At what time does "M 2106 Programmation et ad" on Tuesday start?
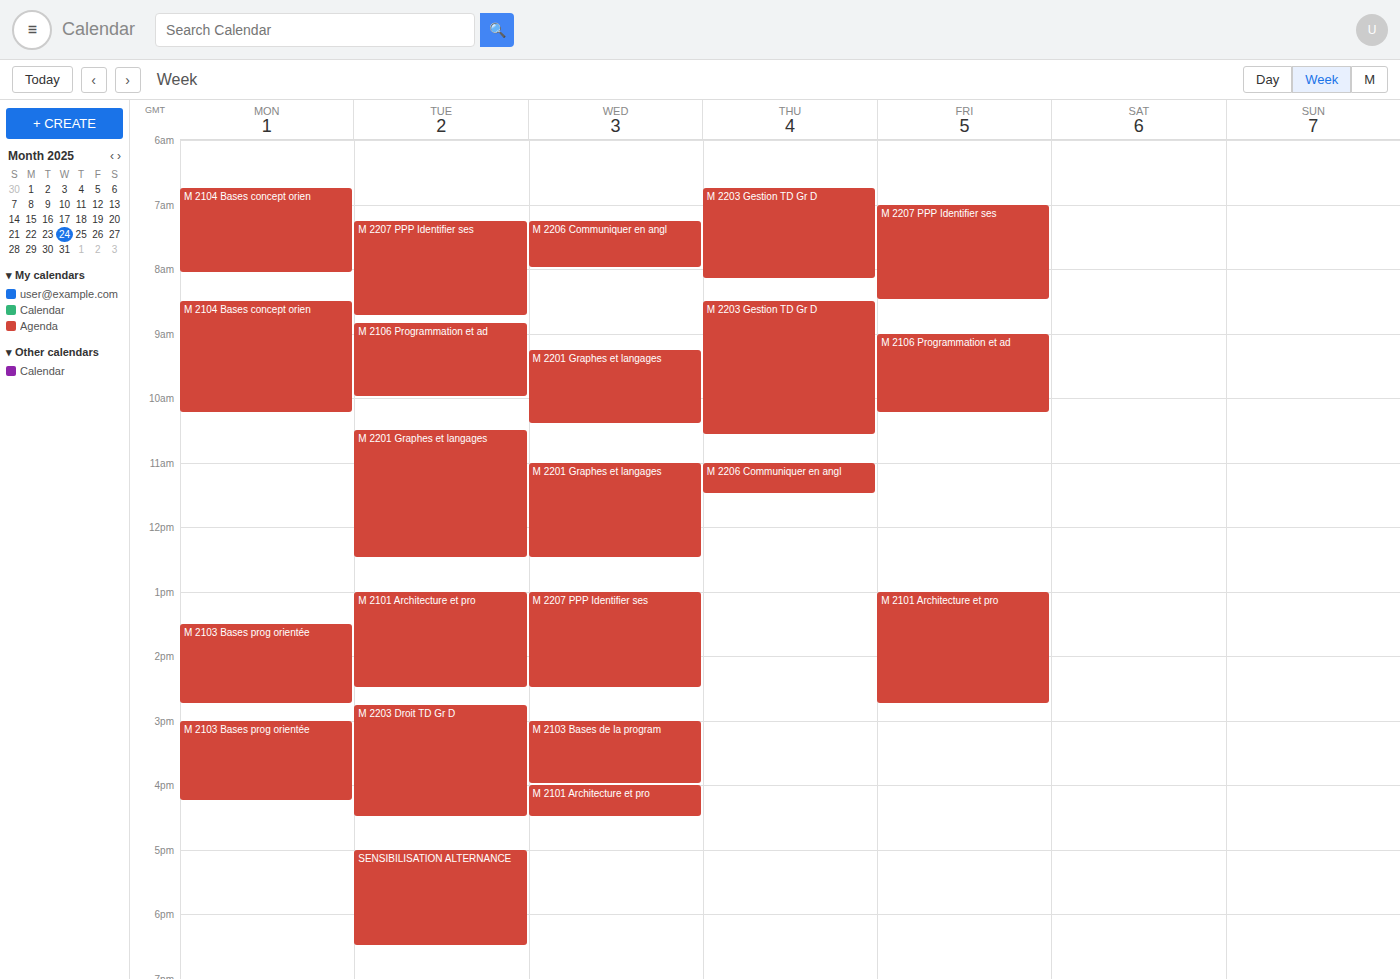
08:50